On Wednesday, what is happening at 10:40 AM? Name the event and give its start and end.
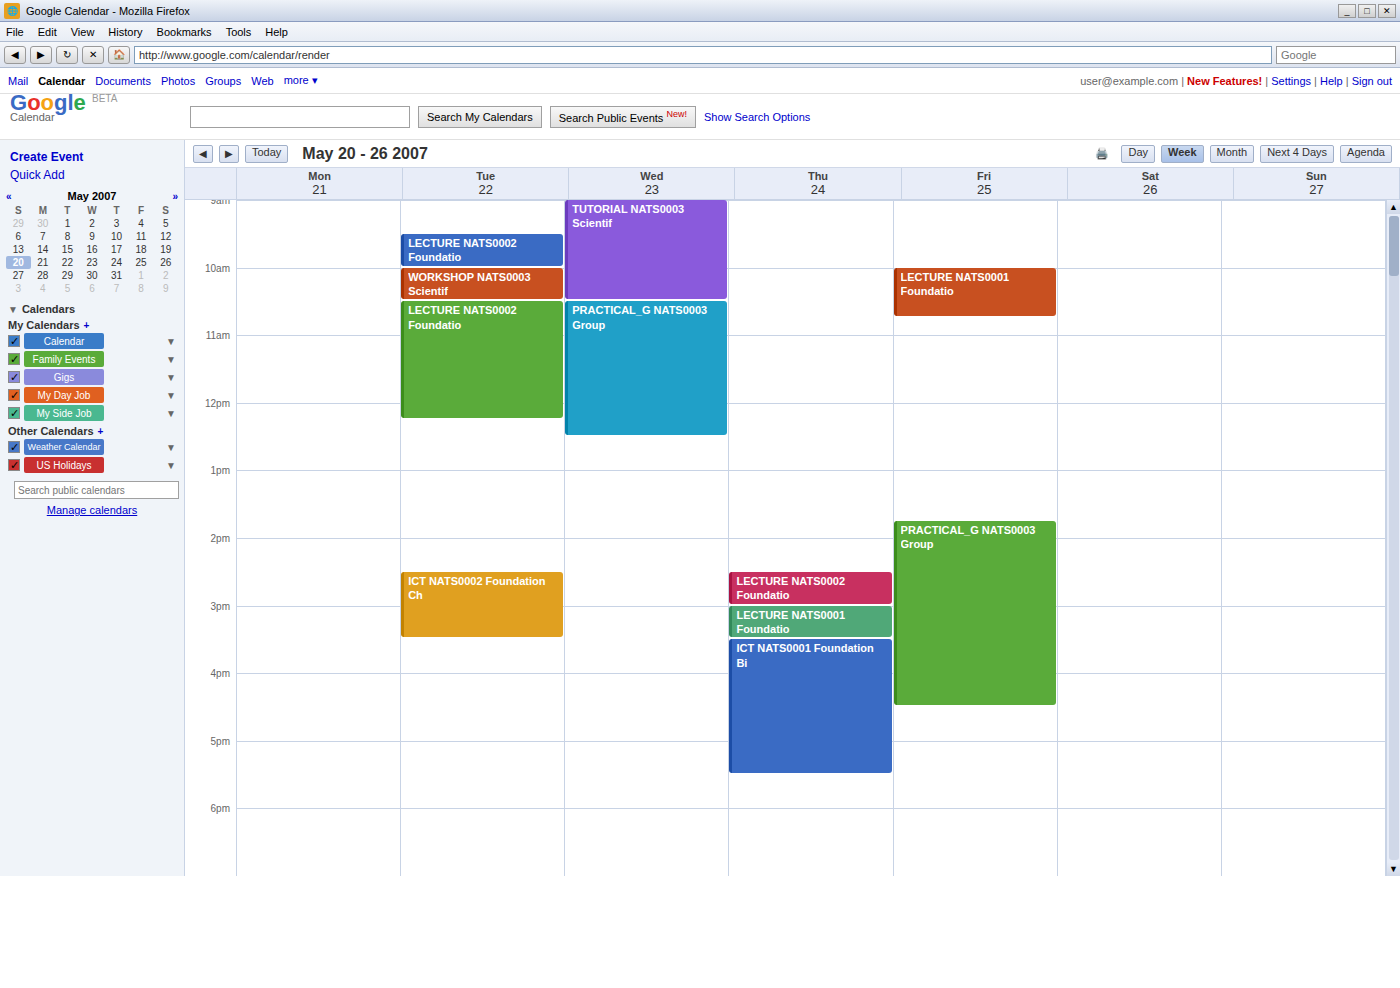
"PRACTICAL_G NATS0003 Group", 10:30 AM to 12:30 PM